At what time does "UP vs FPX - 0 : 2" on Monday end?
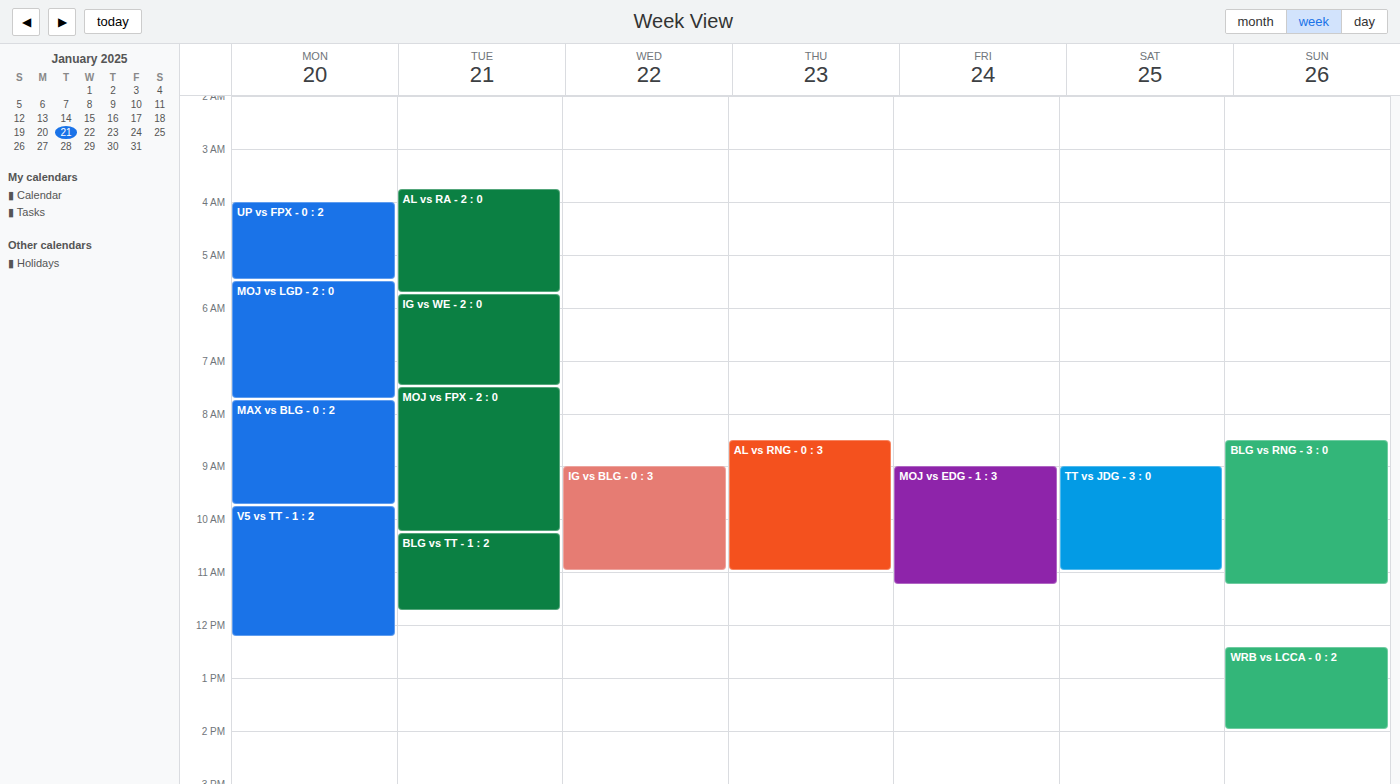
05:30